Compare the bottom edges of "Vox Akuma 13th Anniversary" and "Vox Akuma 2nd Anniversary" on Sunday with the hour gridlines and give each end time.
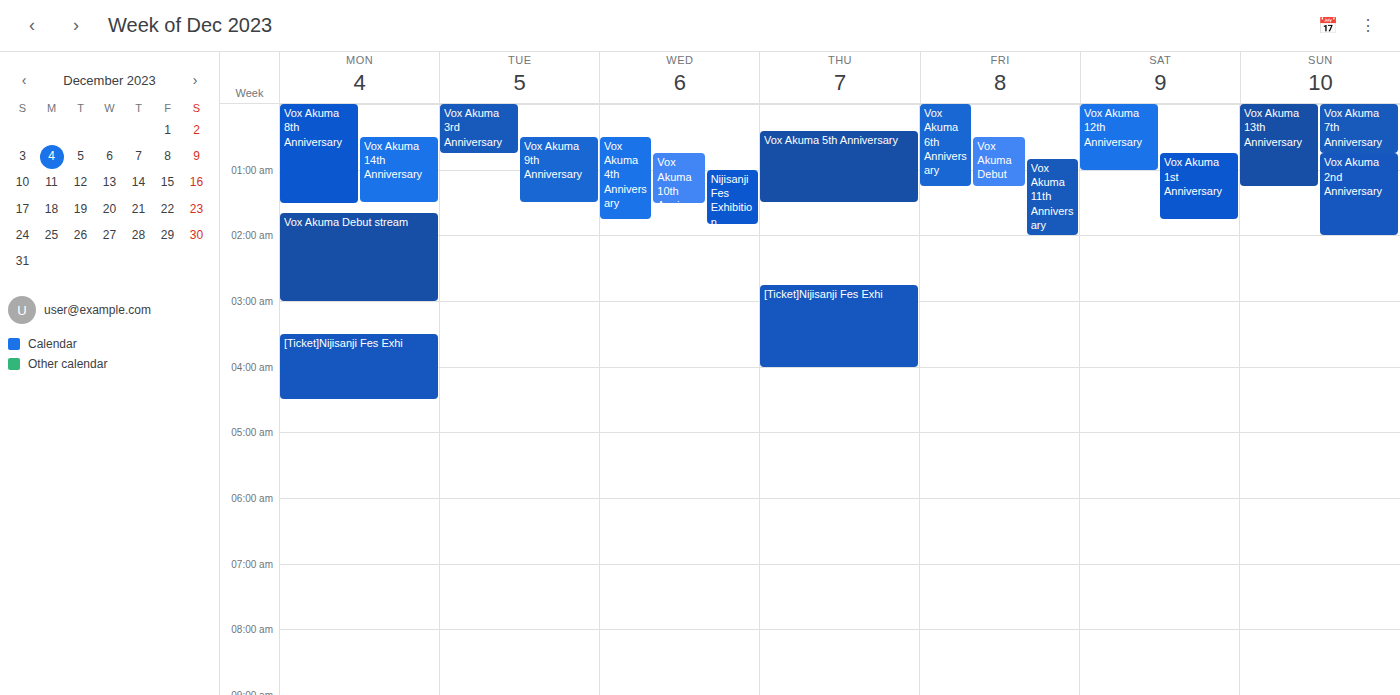
"Vox Akuma 13th Anniversary": 1:15 AM, neither: a quarter of the way from the 1 AM line to the 2 AM line. "Vox Akuma 2nd Anniversary": 2:00 AM, exactly on the 2 AM line.